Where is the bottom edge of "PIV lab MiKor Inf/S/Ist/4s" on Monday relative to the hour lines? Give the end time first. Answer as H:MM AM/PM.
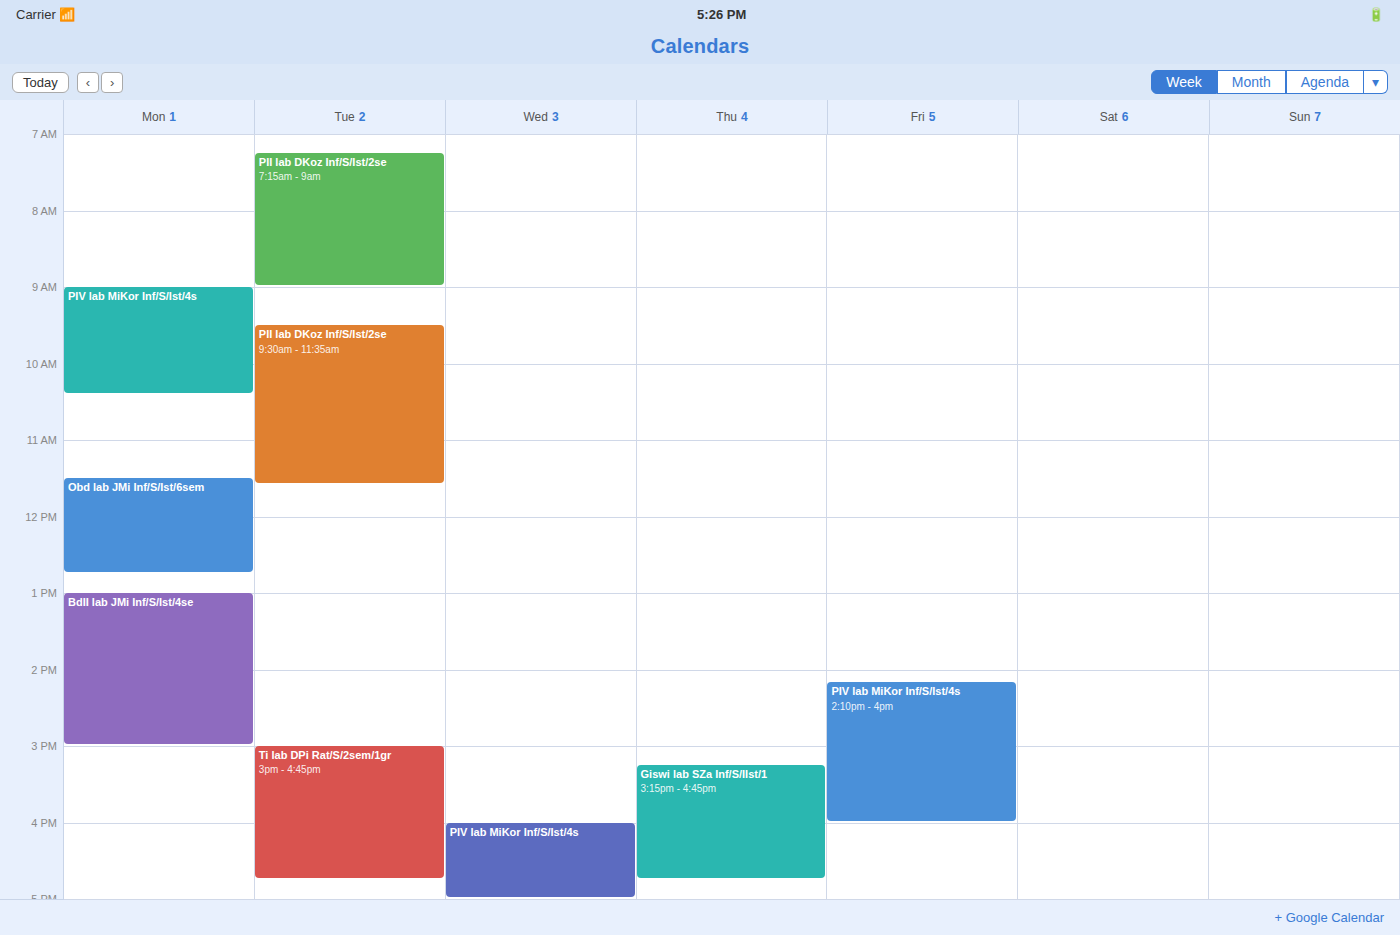
10:25 AM -- neither: 25 minutes below the 10 AM line and 35 minutes above the 11 AM line.